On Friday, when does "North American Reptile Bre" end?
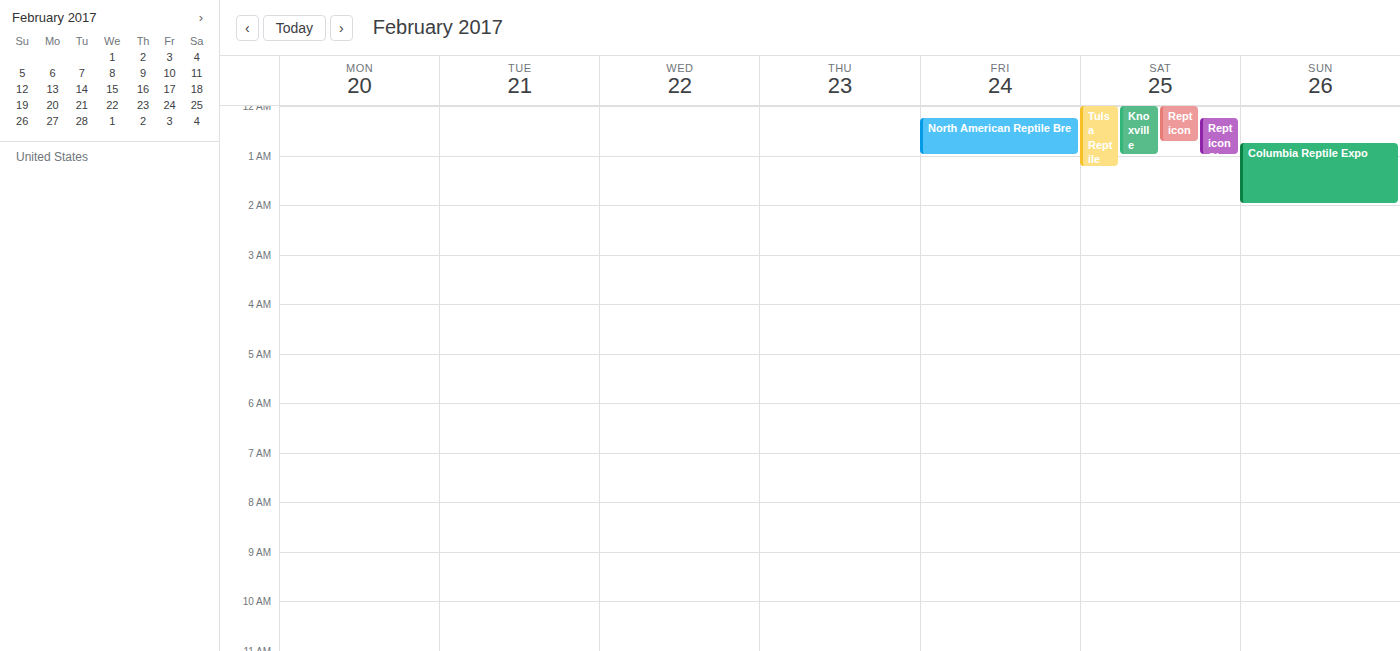
1:00 AM